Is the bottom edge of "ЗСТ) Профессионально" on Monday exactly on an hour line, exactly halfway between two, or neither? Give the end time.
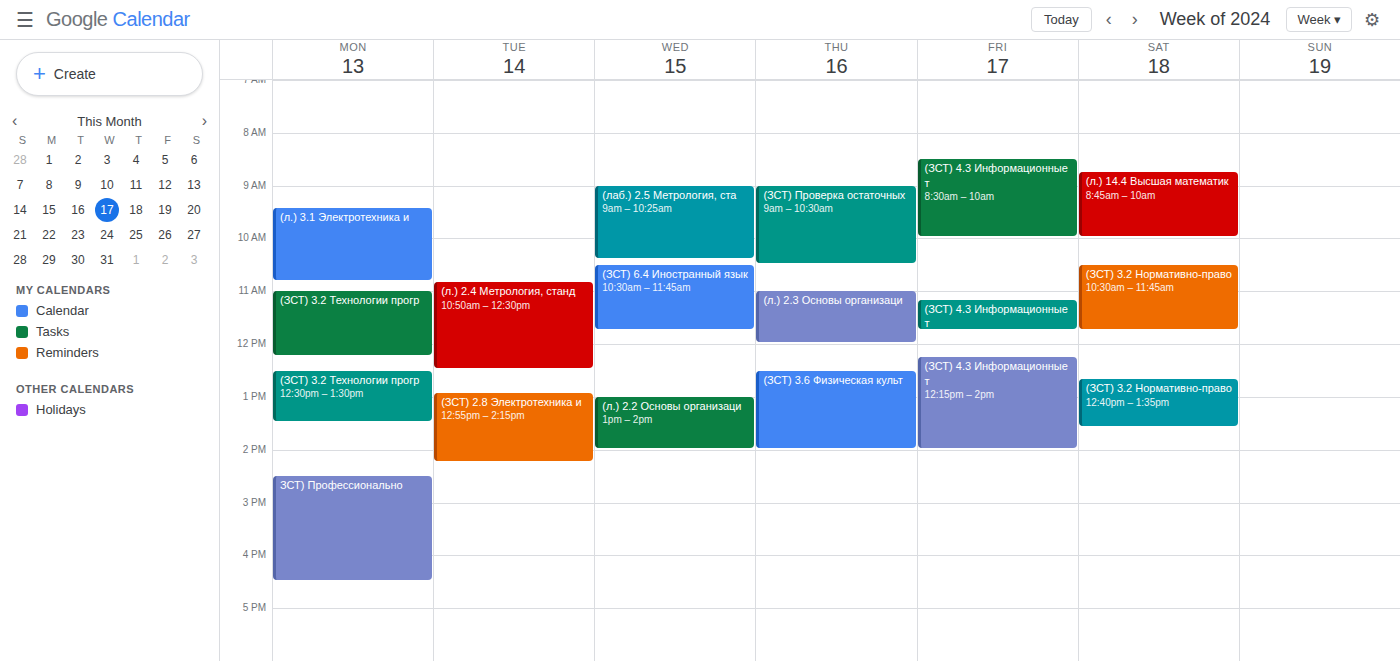
4:30 PM -- halfway between the 4 PM and 5 PM lines.